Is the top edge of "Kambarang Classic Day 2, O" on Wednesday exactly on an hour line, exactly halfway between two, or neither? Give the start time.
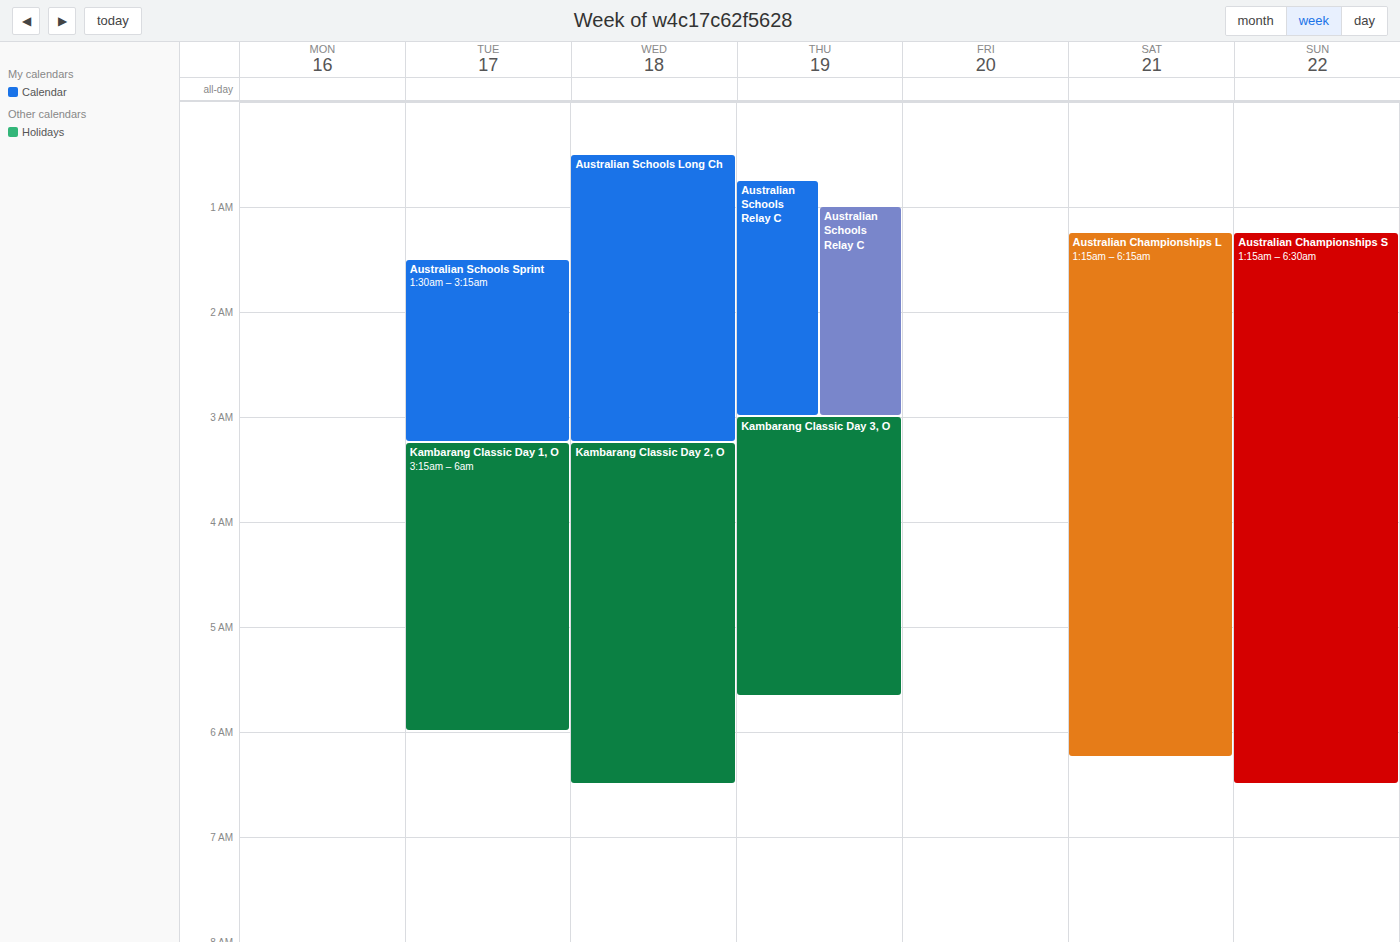
3:15 AM -- neither: a quarter of the way from the 3 AM line to the 4 AM line.